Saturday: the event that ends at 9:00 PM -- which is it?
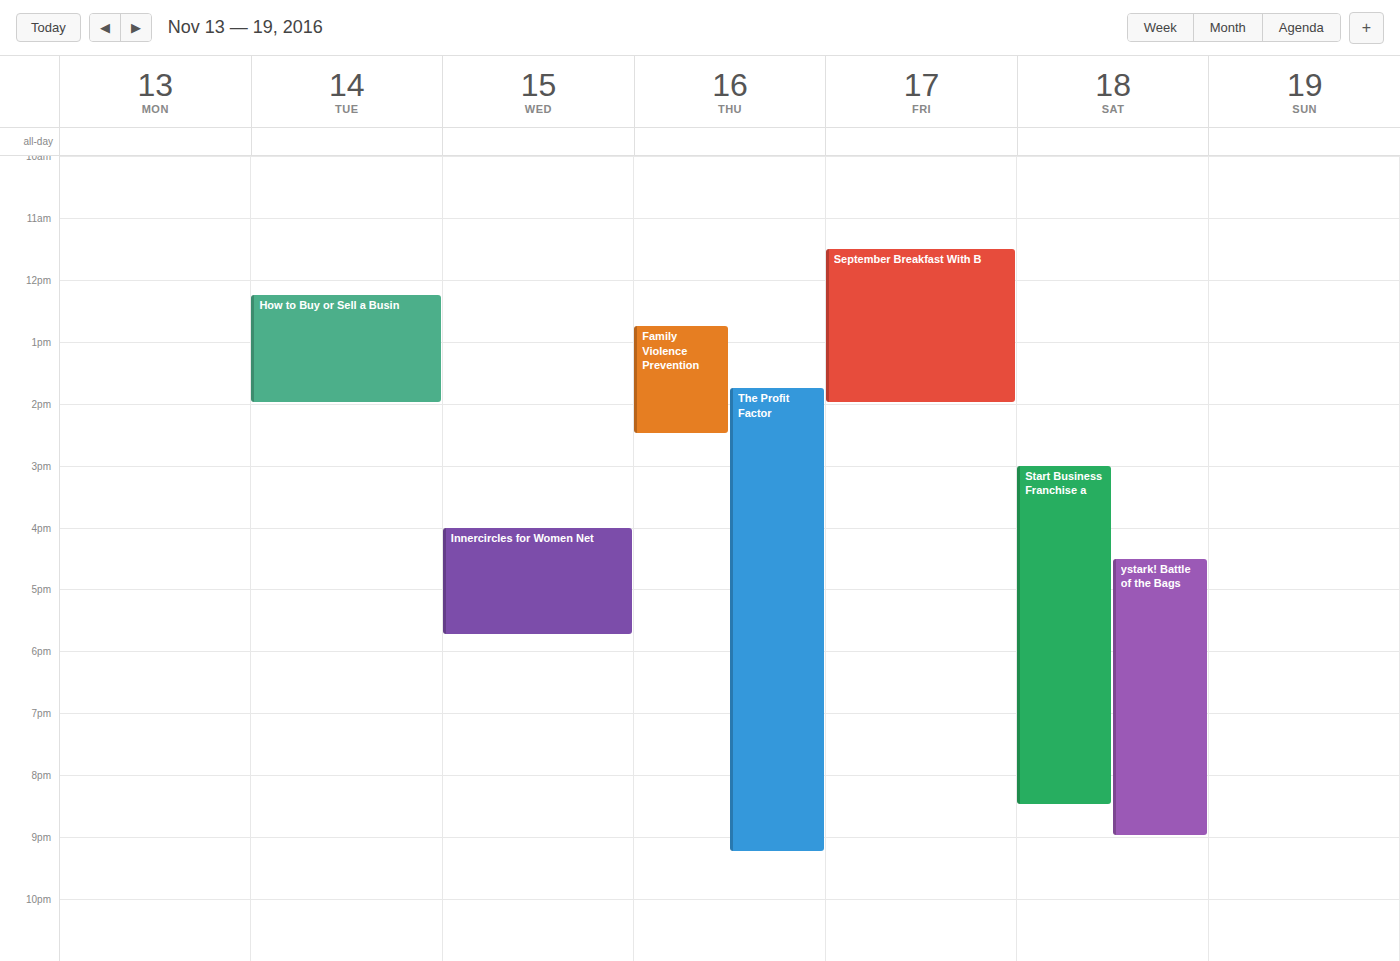
"ystark! Battle of the Bags"